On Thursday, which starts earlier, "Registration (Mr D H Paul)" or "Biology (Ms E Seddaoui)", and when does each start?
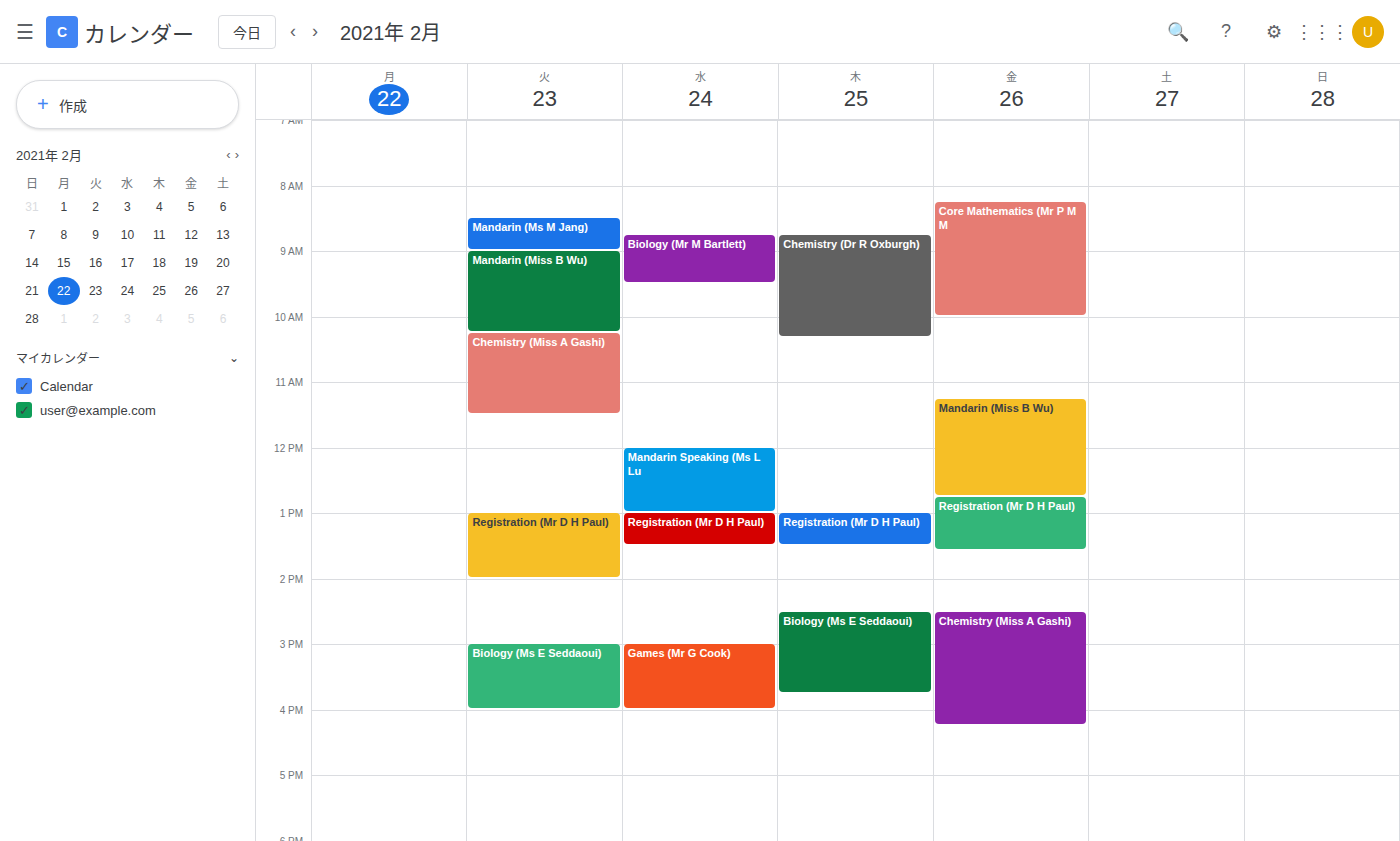
"Registration (Mr D H Paul)" 1:00 PM; "Biology (Ms E Seddaoui)" 2:30 PM.